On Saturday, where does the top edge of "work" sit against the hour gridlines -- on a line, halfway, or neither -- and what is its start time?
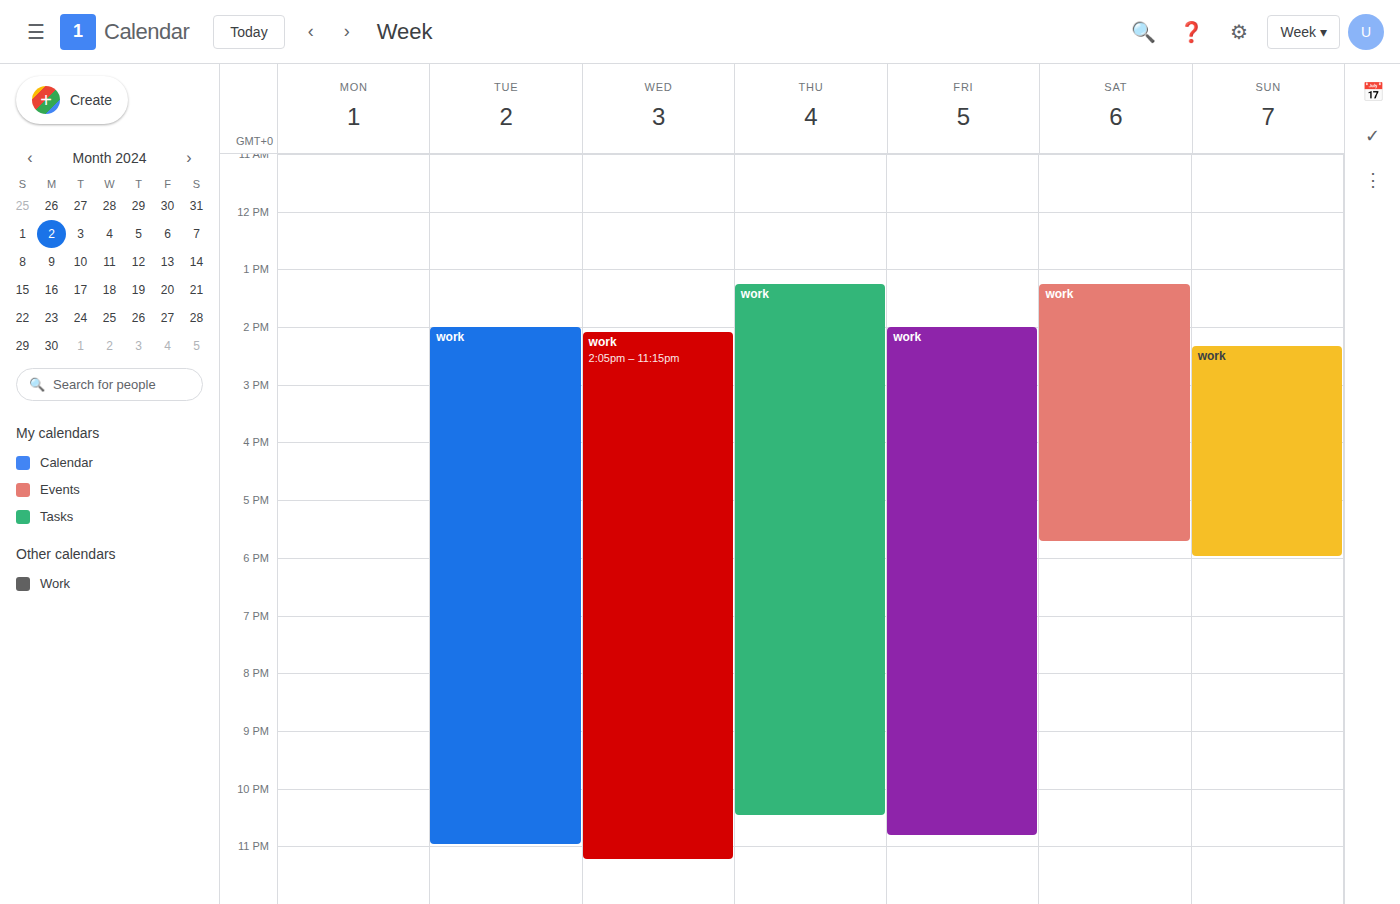
13:15 -- neither: a quarter of the way from the 13:00 line to the 14:00 line.